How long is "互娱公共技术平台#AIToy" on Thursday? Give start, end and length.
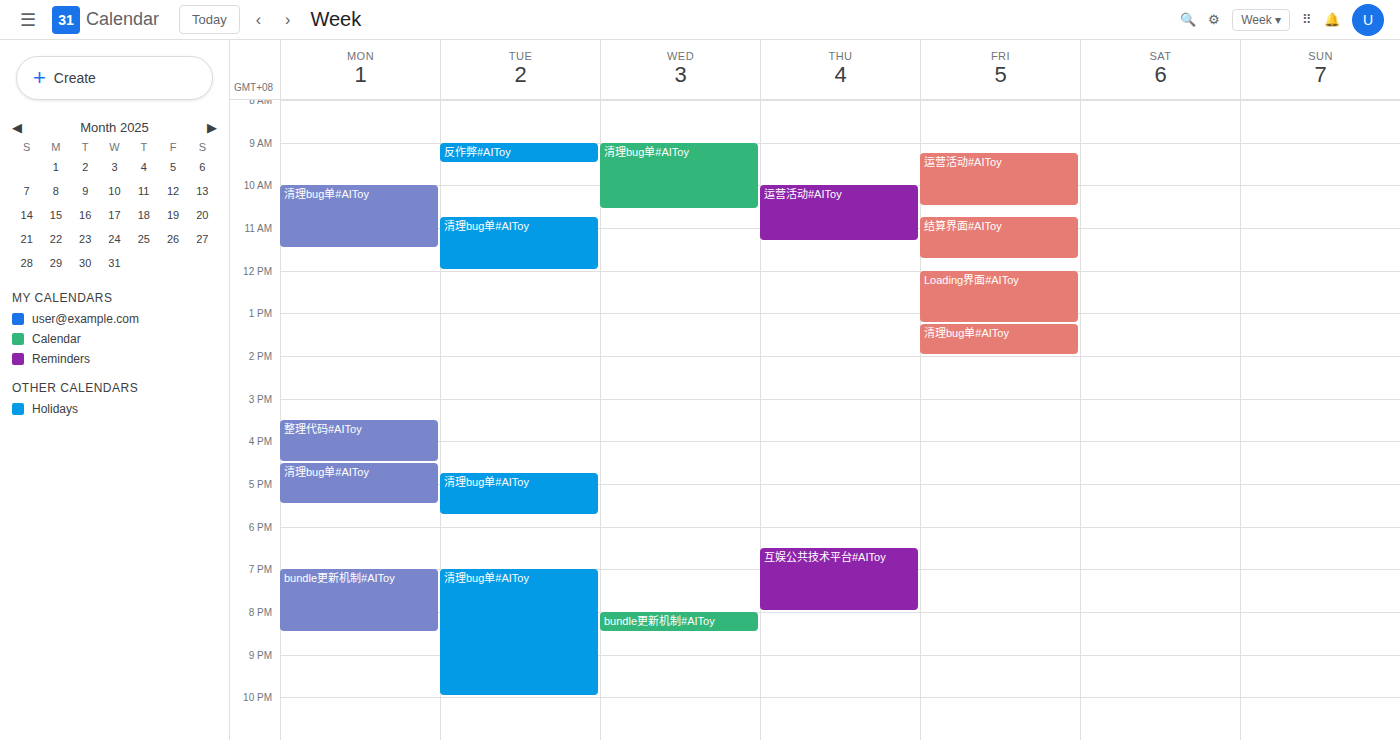
6:30 PM to 8:00 PM, 1 hour 30 minutes